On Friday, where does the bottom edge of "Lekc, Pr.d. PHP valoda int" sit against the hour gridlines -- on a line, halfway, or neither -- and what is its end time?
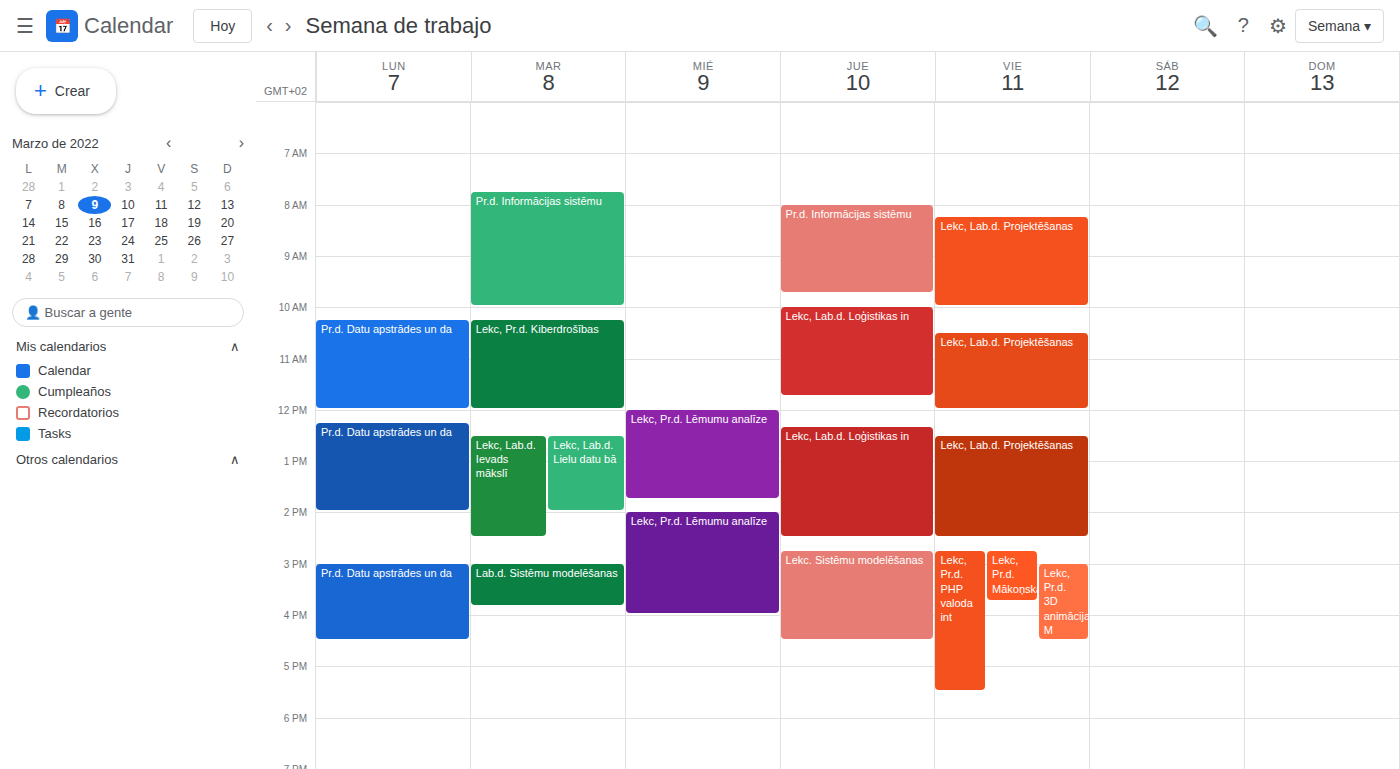
5:30 PM -- halfway between the 5 PM and 6 PM lines.